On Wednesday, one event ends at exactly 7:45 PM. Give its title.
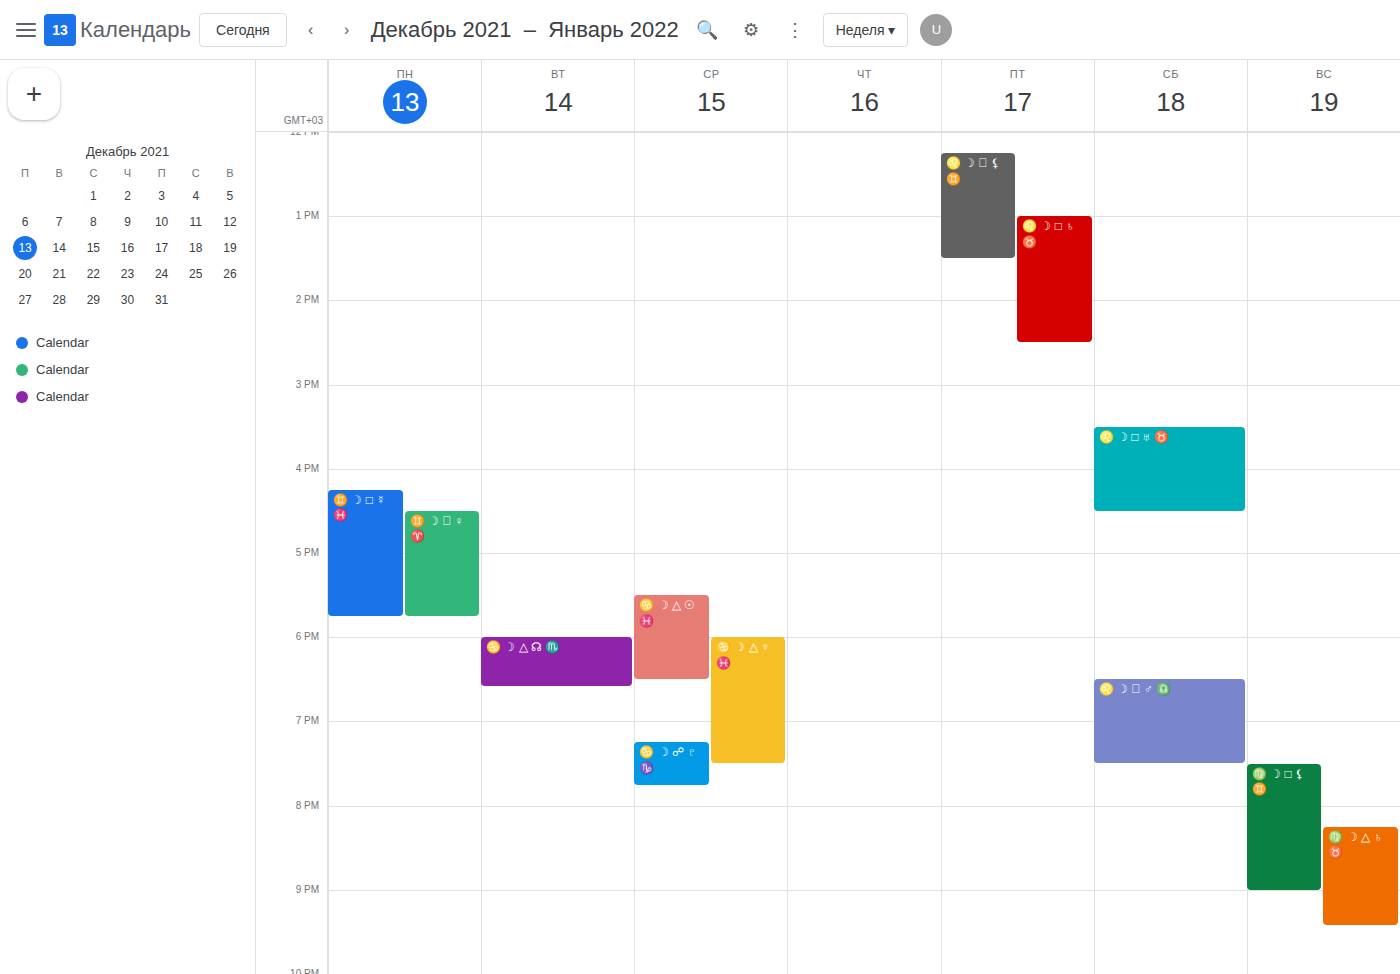
"♋️ ☽ ☍ ♇ ♑️"